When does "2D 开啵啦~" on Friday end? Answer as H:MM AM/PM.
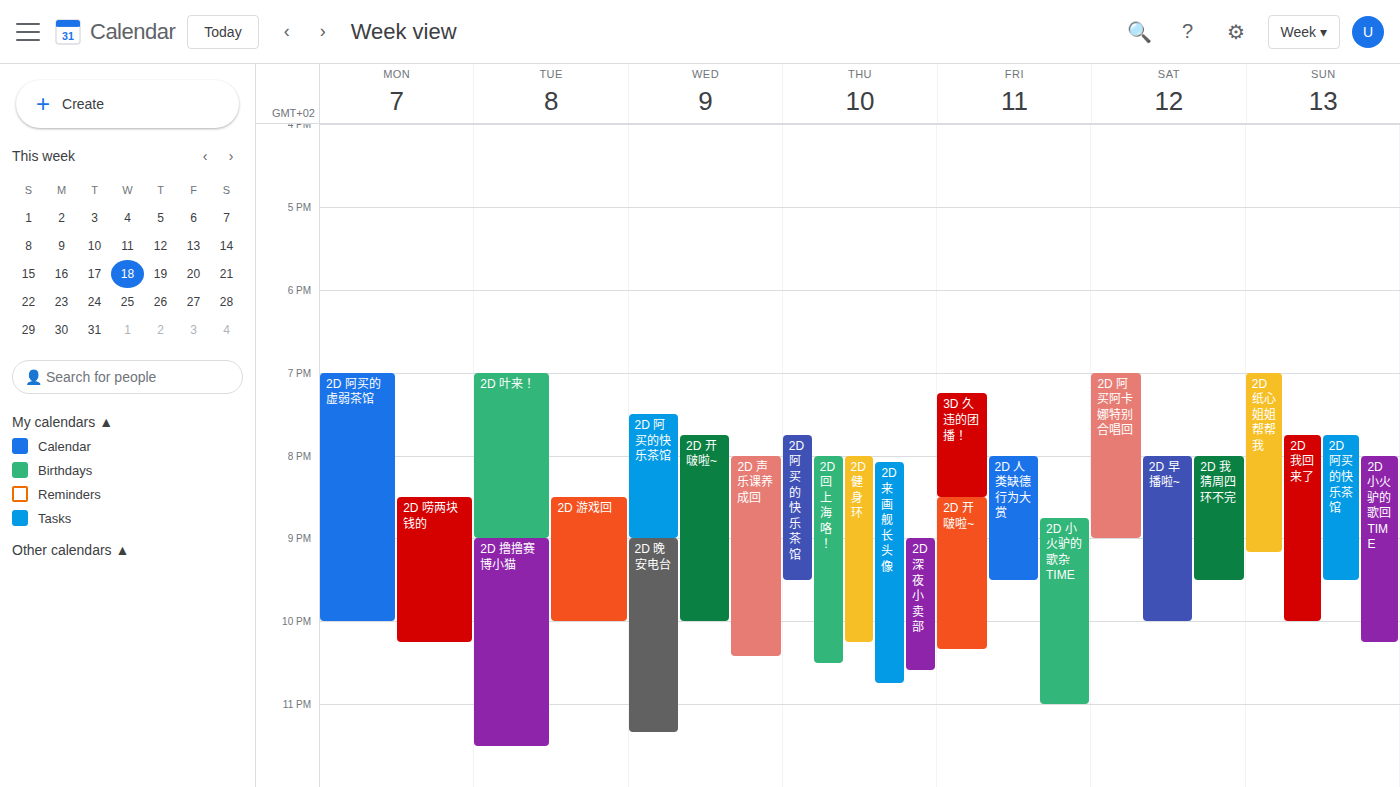
10:20 PM